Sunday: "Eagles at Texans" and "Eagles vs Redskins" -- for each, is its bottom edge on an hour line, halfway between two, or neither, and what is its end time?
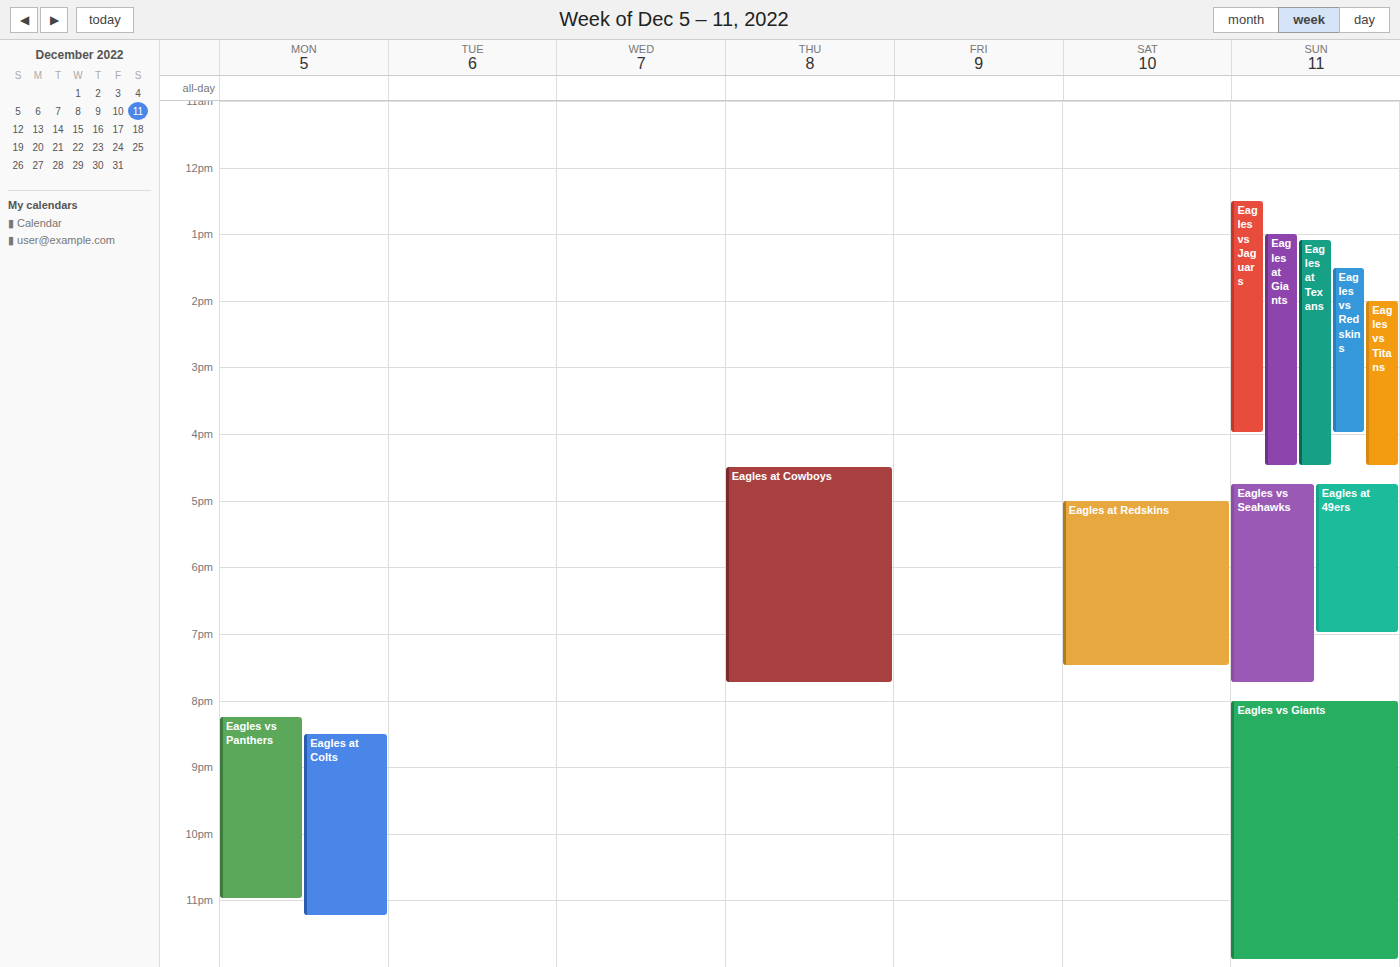
"Eagles at Texans": 4:30 PM, halfway between the 4 PM and 5 PM lines. "Eagles vs Redskins": 4:00 PM, exactly on the 4 PM line.